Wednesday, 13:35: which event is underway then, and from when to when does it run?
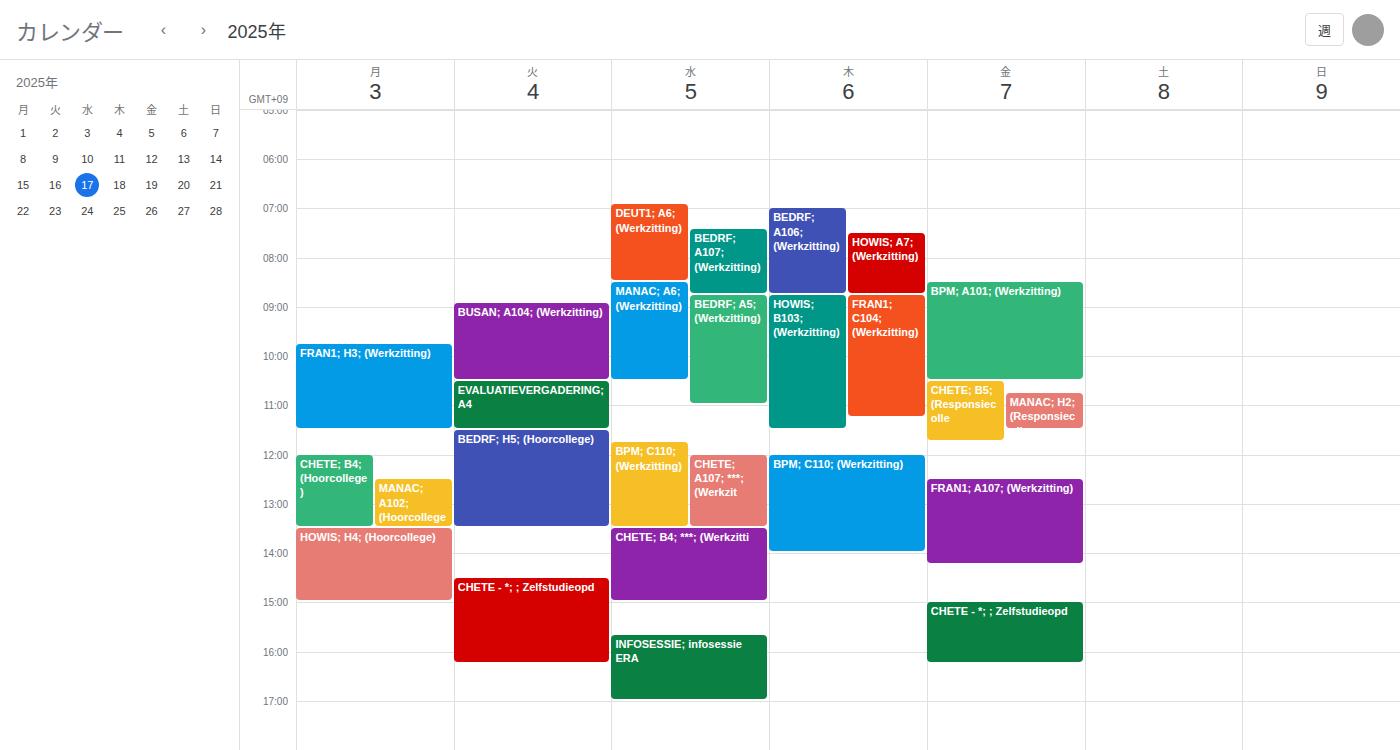
"CHETE; B4; ***; (Werkzitti", 13:30 to 15:00